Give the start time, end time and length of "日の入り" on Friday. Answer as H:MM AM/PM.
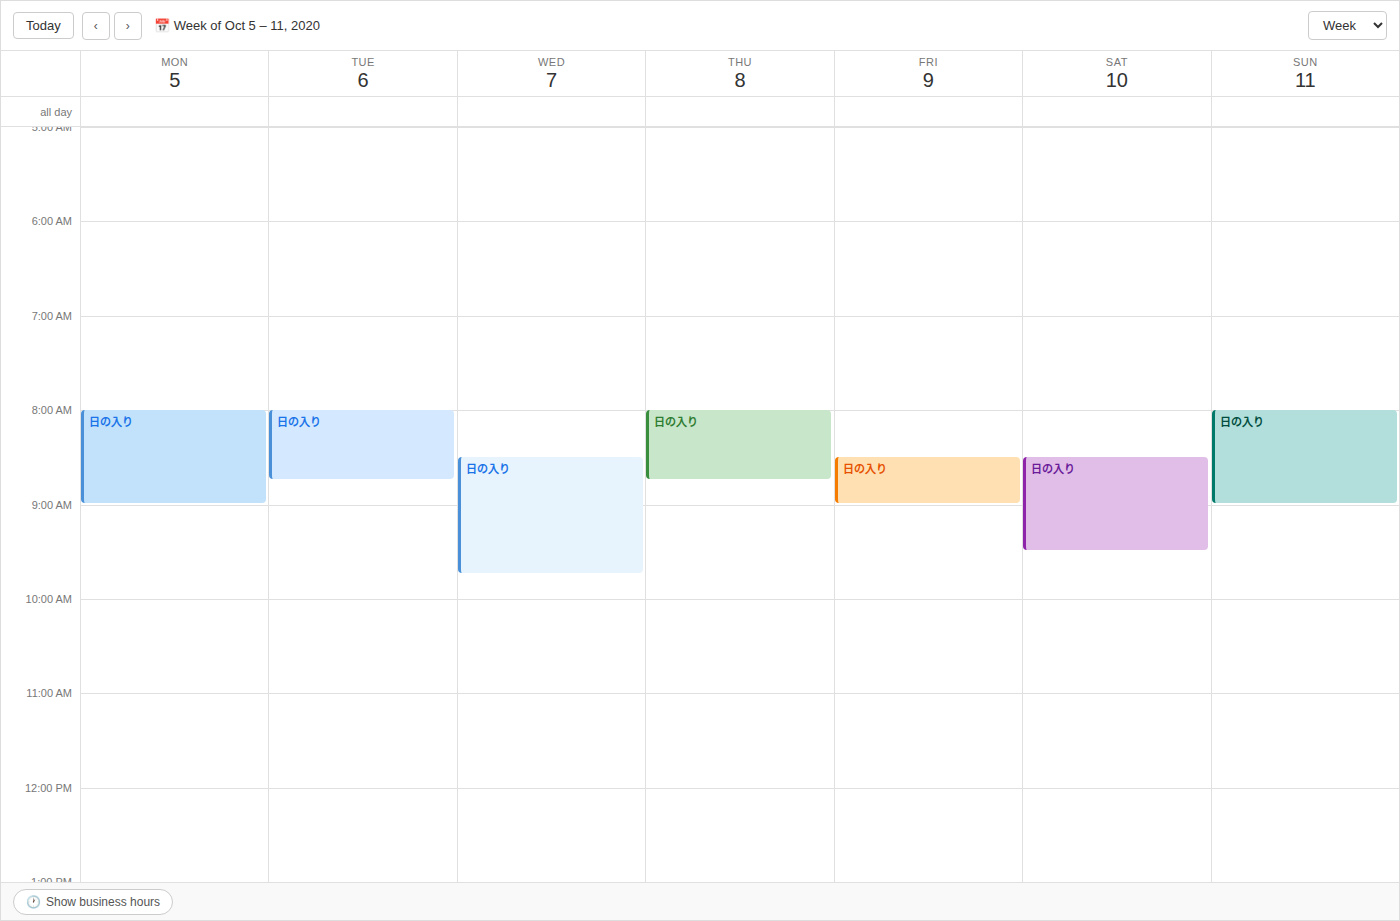
8:30 AM to 9:00 AM, 30 minutes